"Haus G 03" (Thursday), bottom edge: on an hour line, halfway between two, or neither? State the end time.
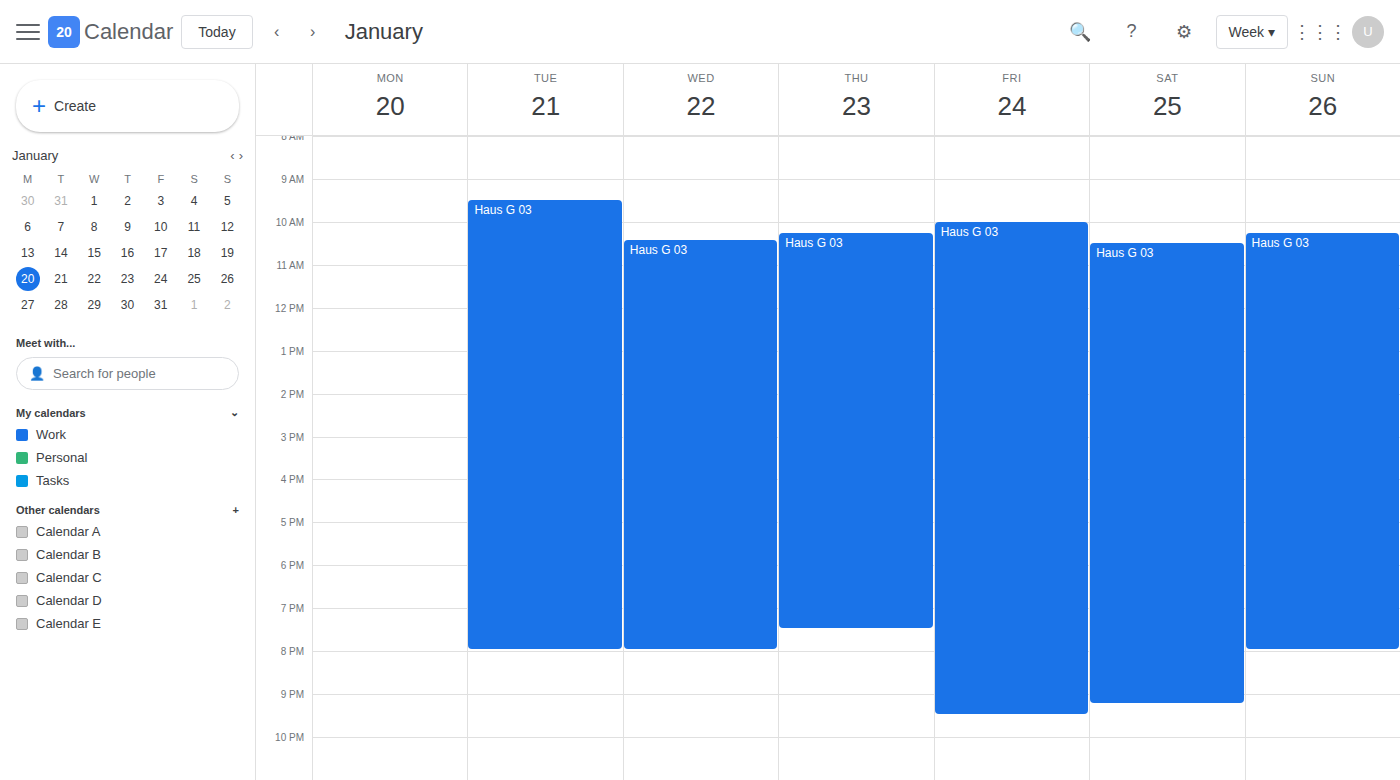
7:30 PM -- halfway between the 7 PM and 8 PM lines.